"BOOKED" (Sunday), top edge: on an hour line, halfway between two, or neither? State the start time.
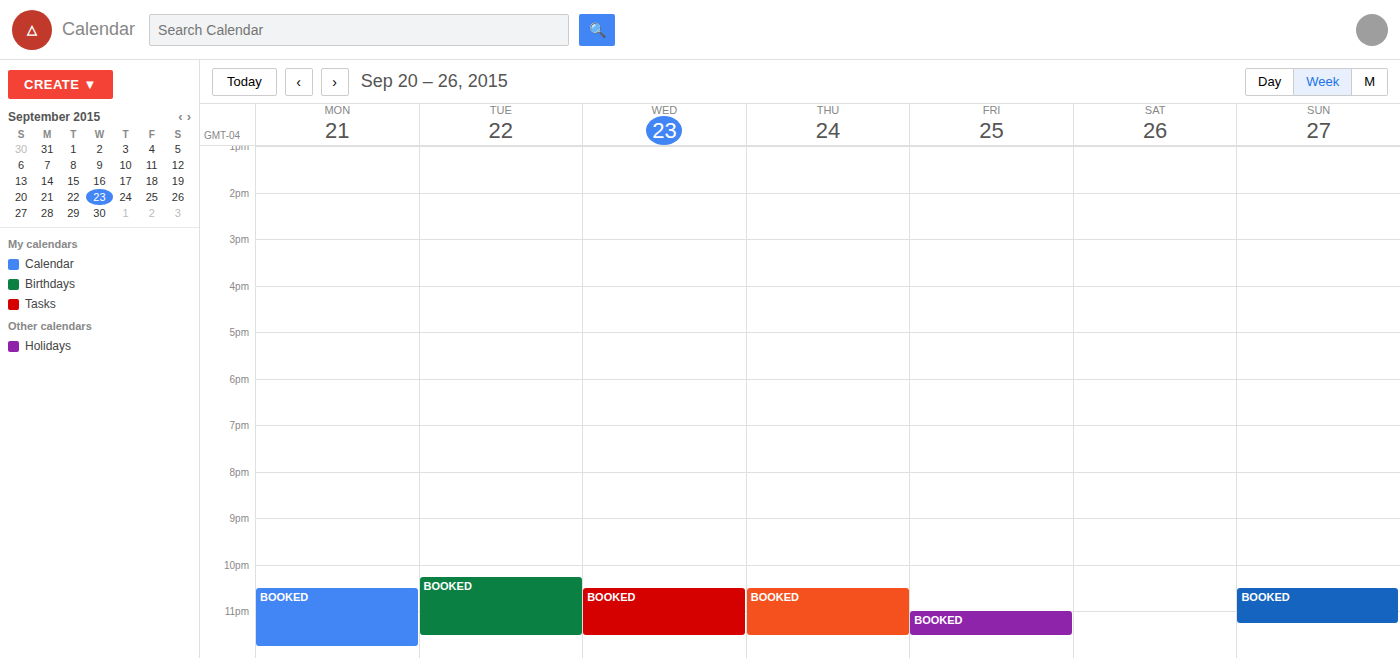
10:30 PM -- halfway between the 10 PM and 11 PM lines.